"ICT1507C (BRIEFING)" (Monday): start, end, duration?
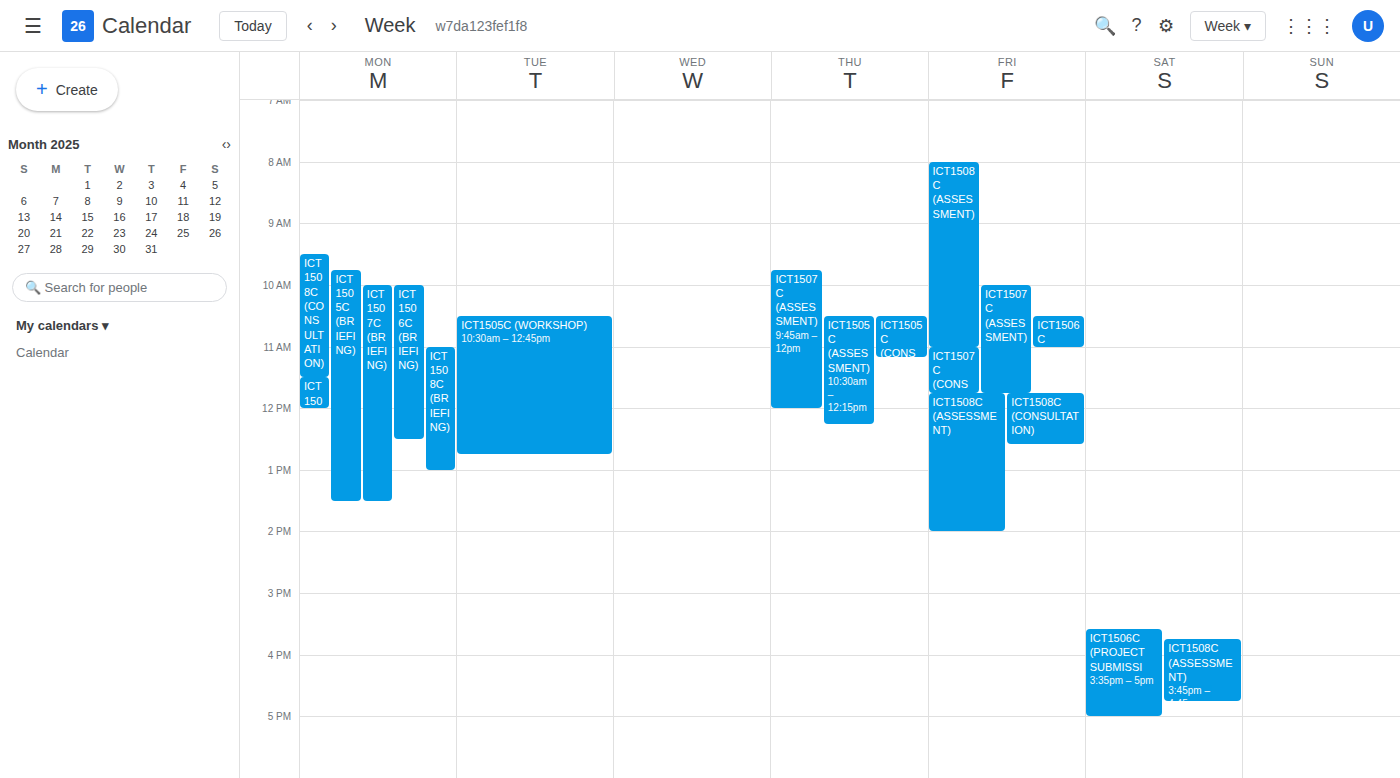
10:00 AM to 1:30 PM, 3 hours 30 minutes